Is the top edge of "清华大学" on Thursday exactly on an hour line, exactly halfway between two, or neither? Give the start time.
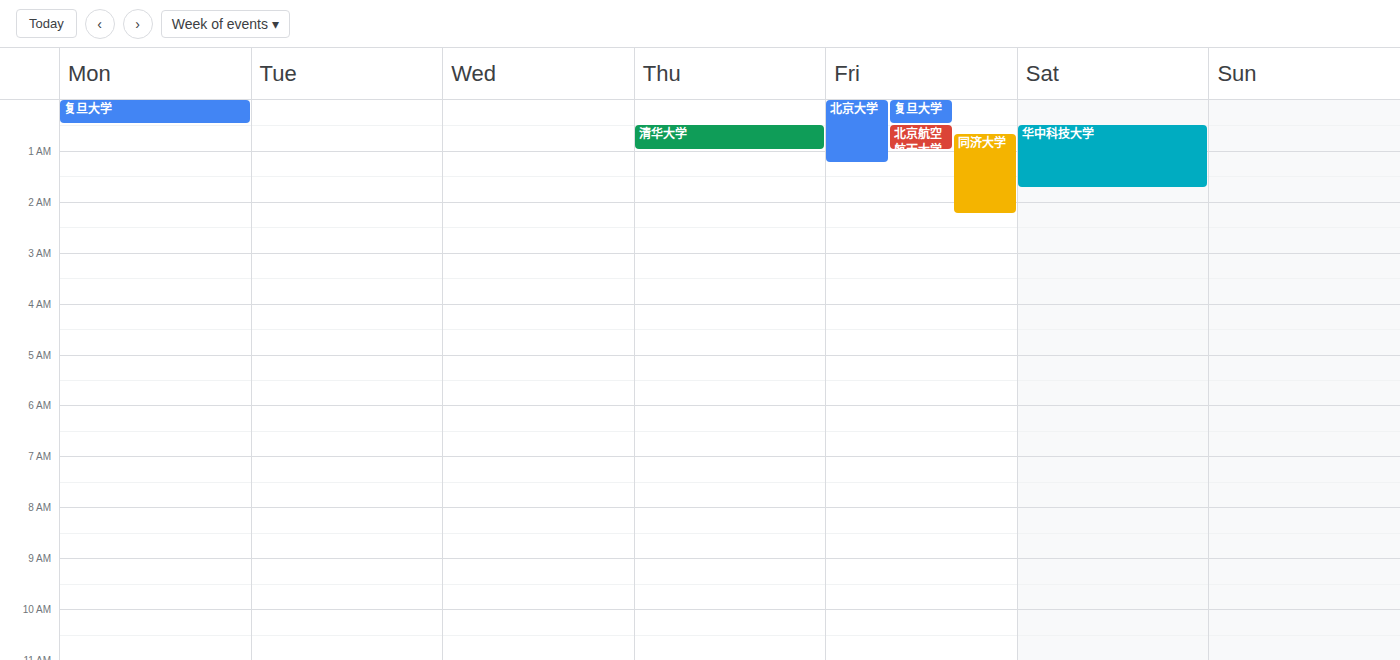
12:30 AM -- halfway between the 12 AM and 1 AM lines.